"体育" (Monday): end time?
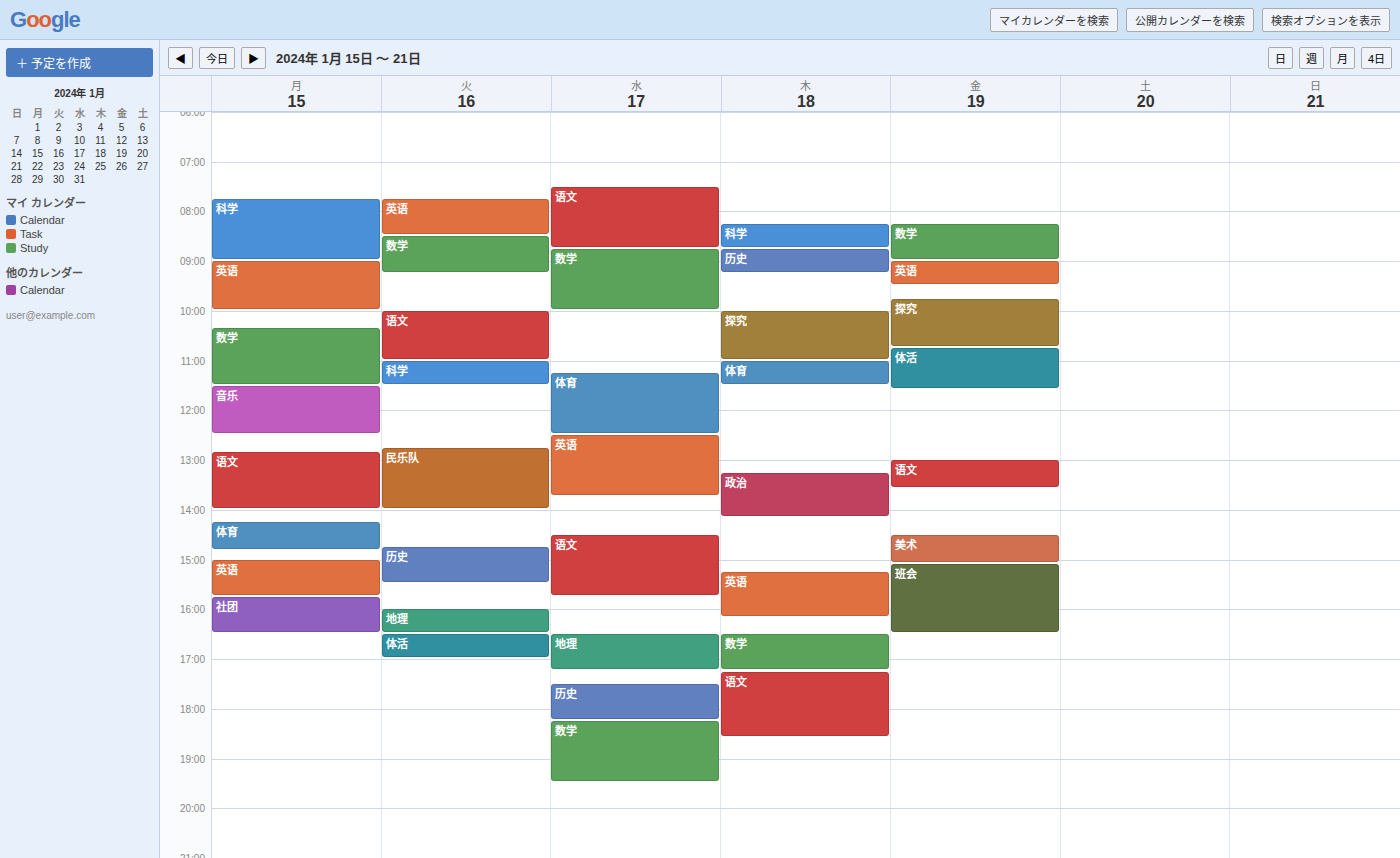
2:50 PM